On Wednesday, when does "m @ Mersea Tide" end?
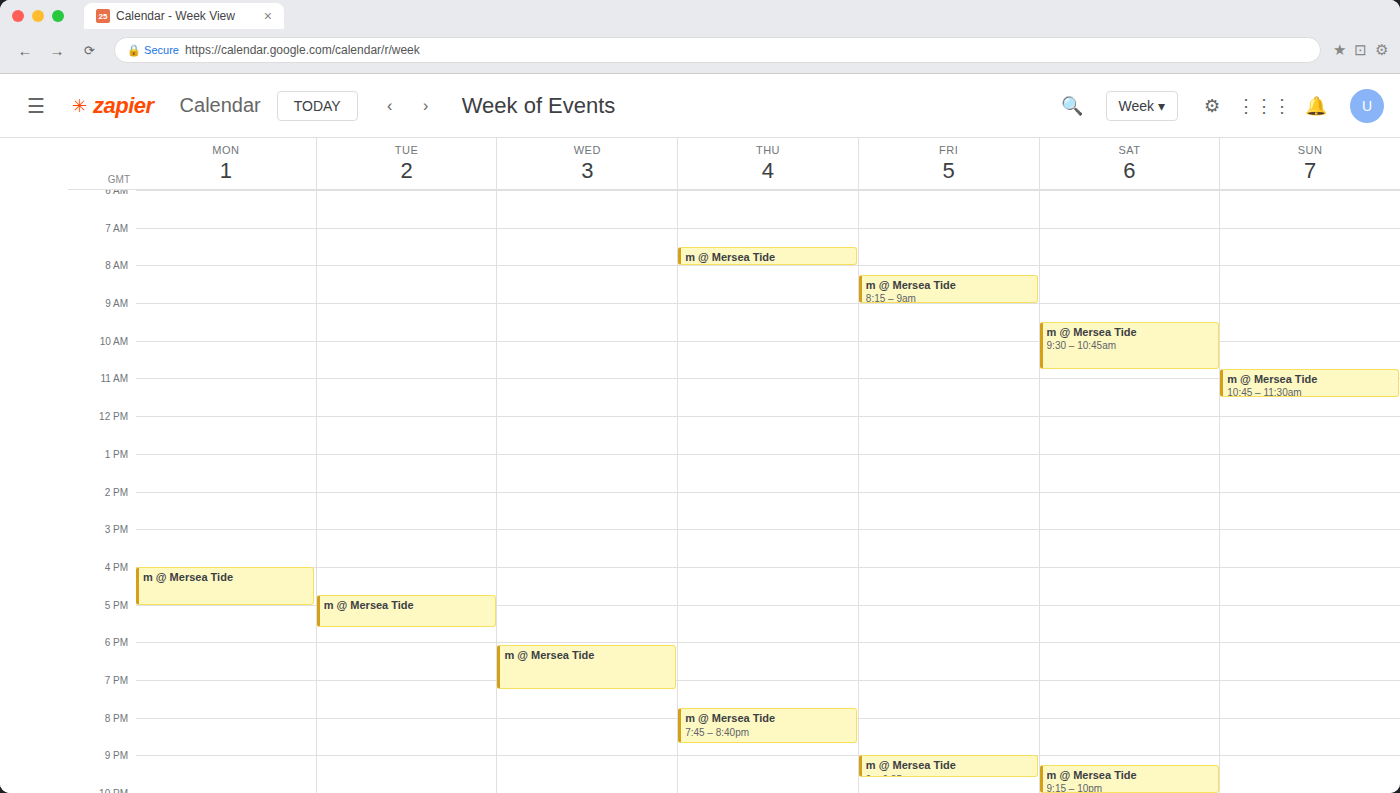
7:15 PM